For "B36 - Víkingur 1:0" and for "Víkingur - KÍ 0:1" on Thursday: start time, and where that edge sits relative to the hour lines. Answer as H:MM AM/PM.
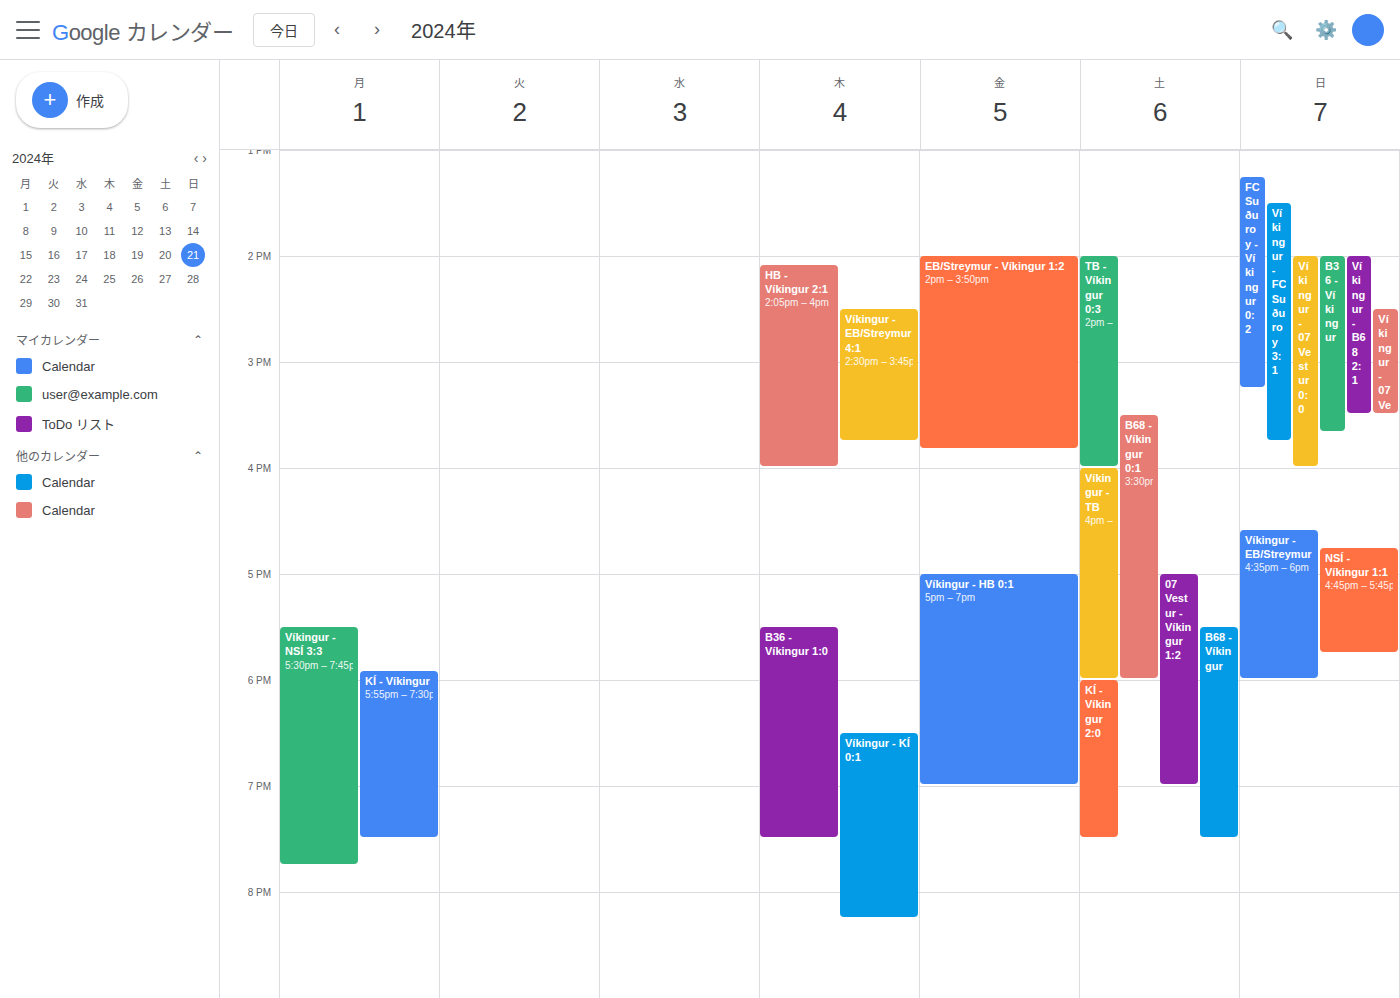
"B36 - Víkingur 1:0": 5:30 PM, halfway between the 5 PM and 6 PM lines. "Víkingur - KÍ 0:1": 6:30 PM, halfway between the 6 PM and 7 PM lines.